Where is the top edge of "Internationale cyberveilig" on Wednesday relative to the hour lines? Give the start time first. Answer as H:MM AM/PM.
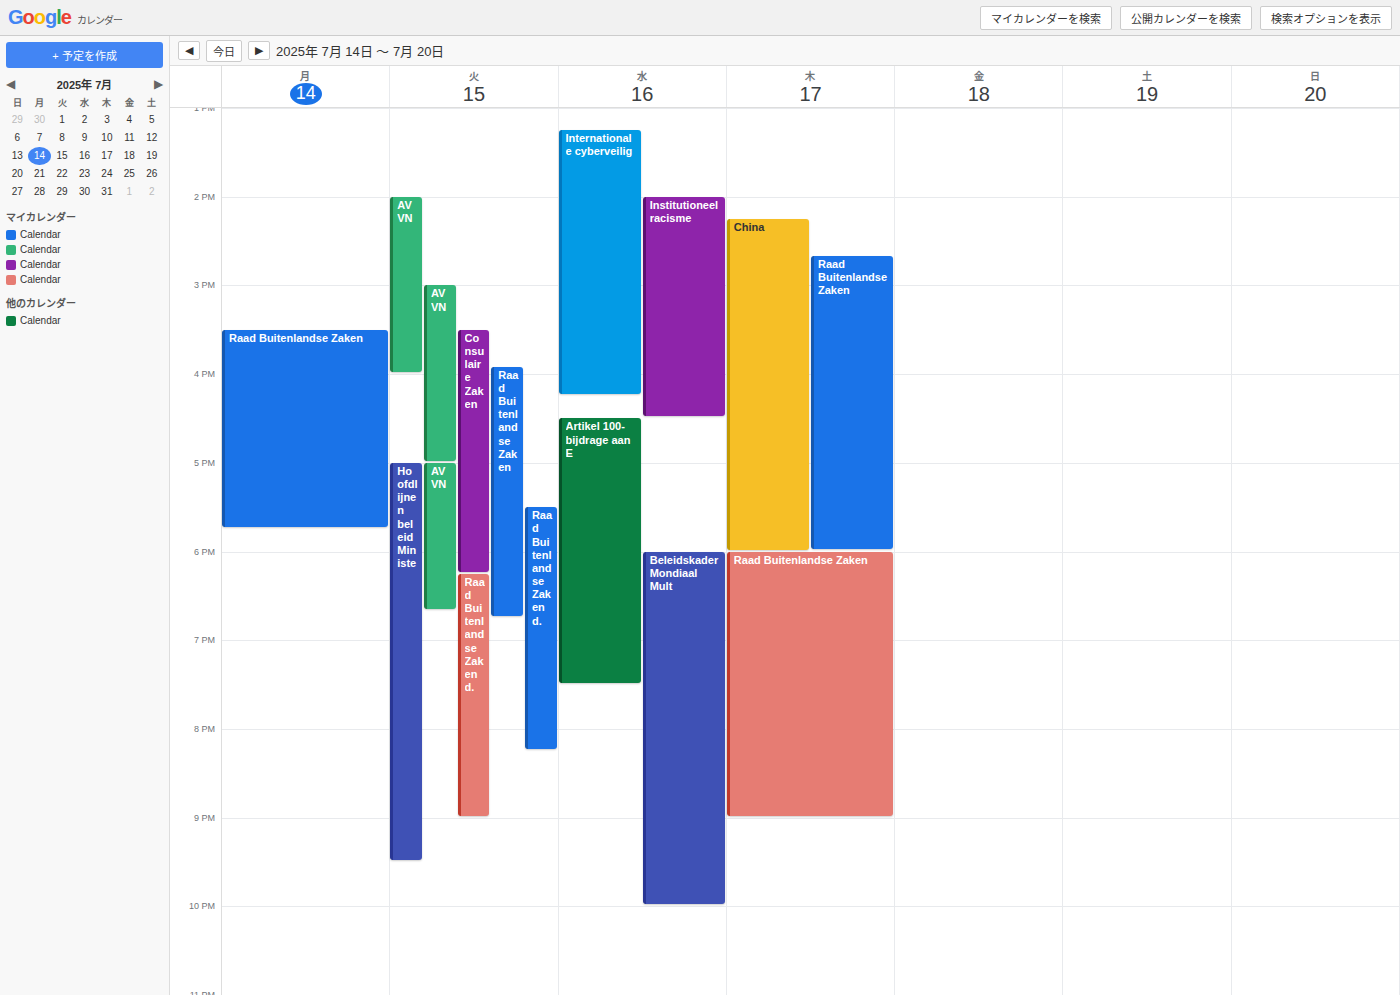
1:15 PM -- neither: a quarter of the way from the 1 PM line to the 2 PM line.